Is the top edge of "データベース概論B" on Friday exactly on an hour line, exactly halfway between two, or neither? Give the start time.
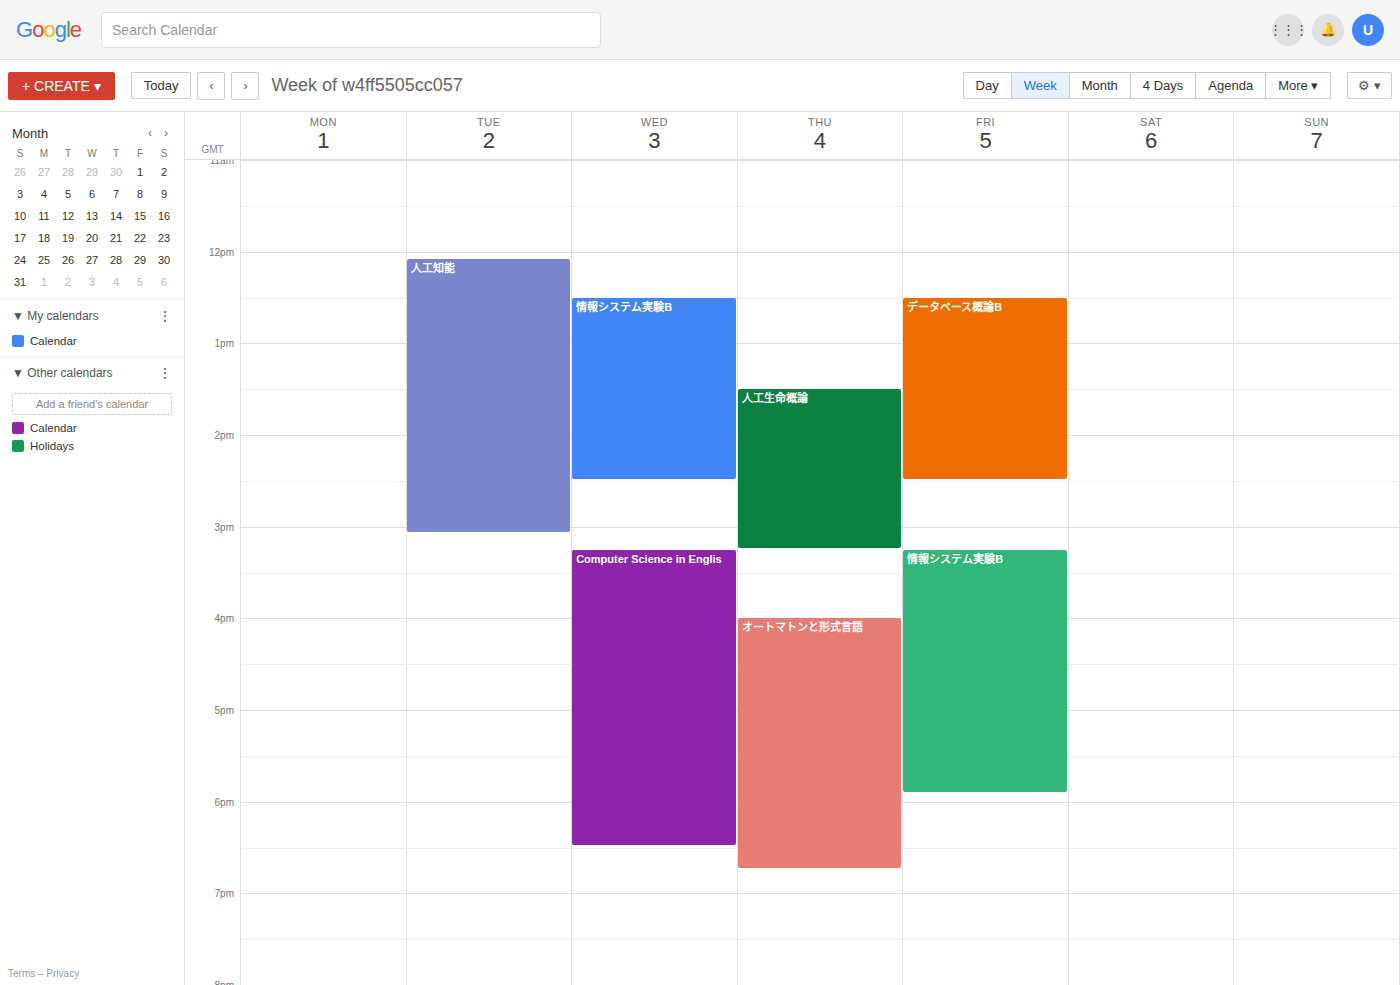
12:30 PM -- halfway between the 12 PM and 1 PM lines.